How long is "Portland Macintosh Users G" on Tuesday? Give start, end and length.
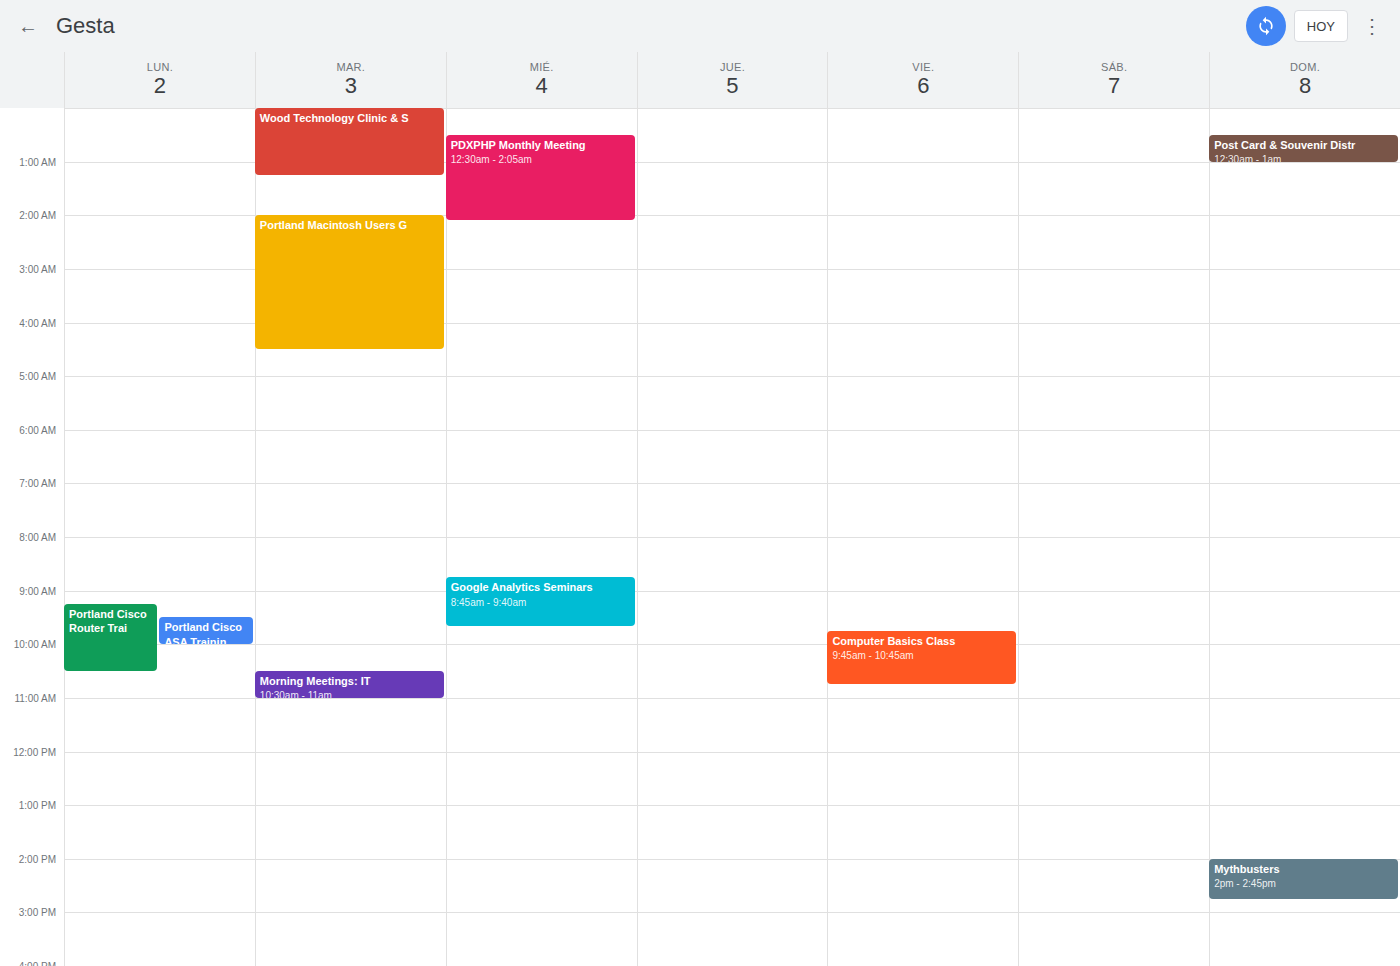
2:00 AM to 4:30 AM, 2 hours 30 minutes